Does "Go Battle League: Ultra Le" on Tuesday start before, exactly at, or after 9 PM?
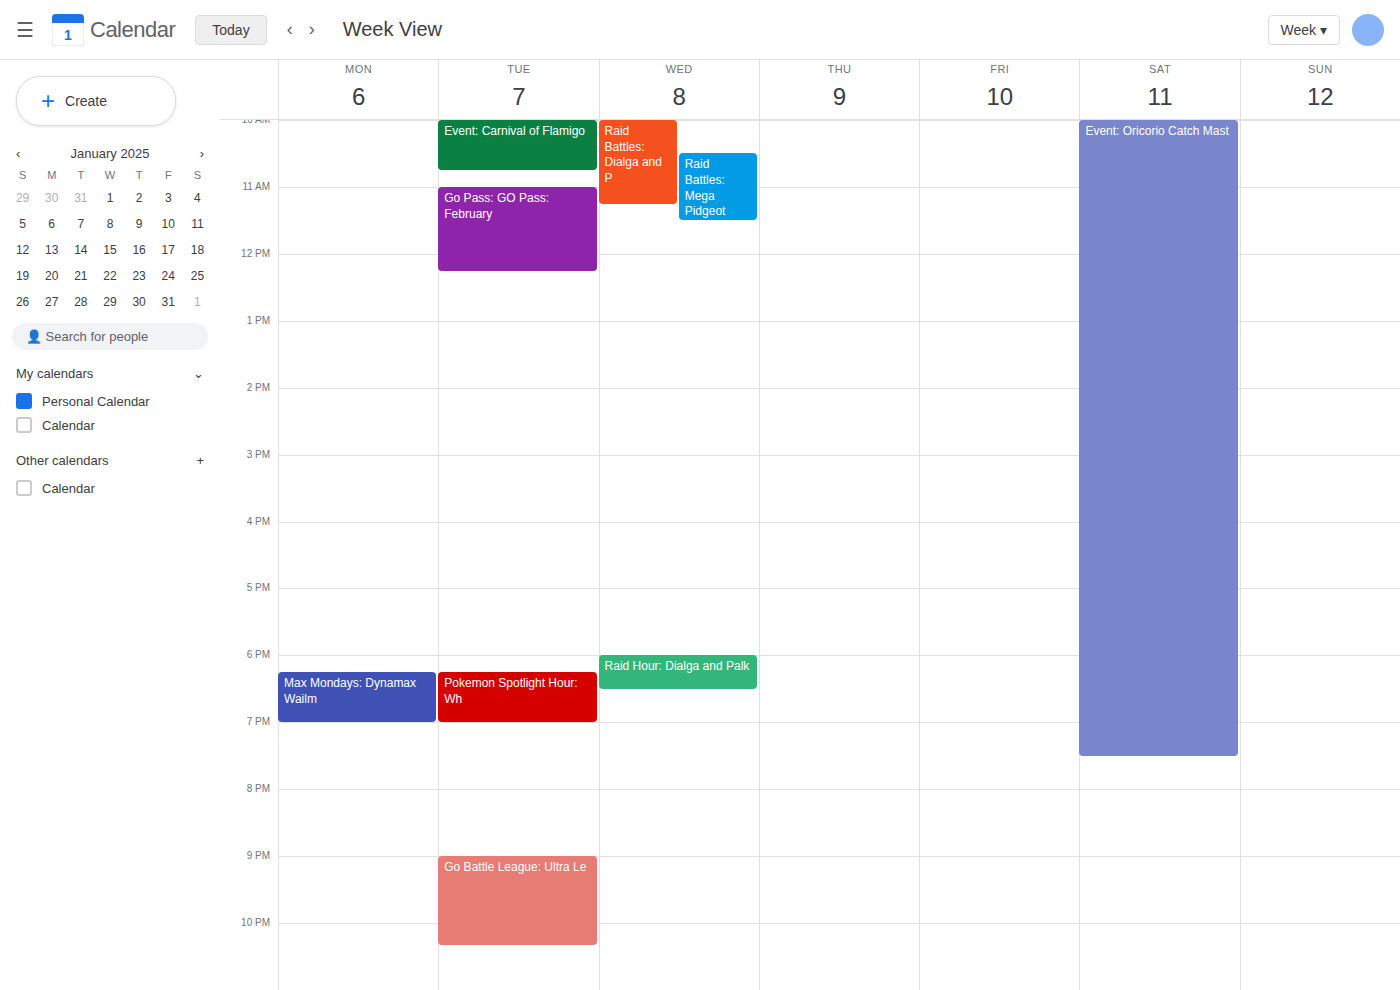
9:00 PM -- exactly at 9 PM, on the 9 PM line.